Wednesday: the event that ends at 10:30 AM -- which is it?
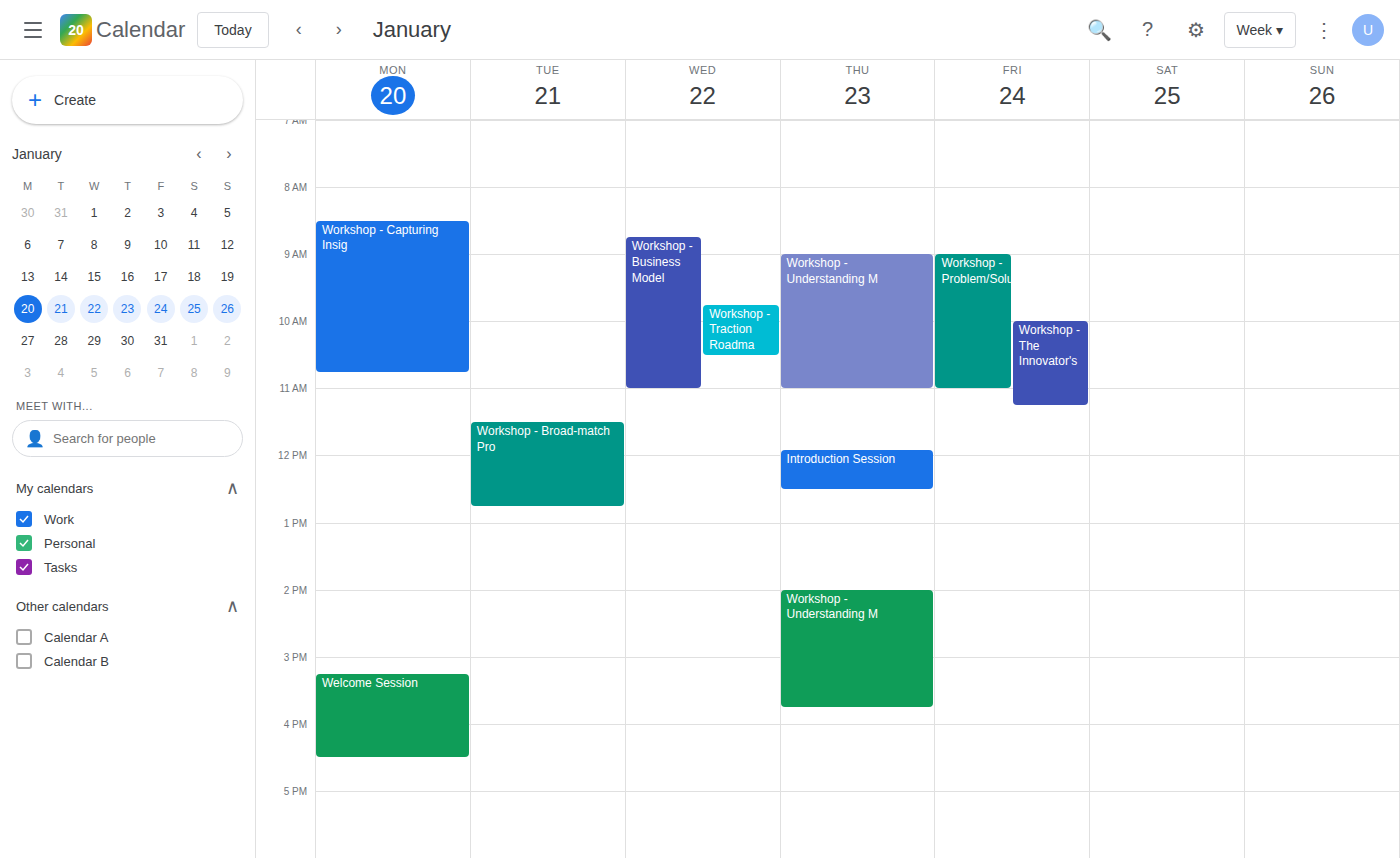
"Workshop - Traction Roadma"